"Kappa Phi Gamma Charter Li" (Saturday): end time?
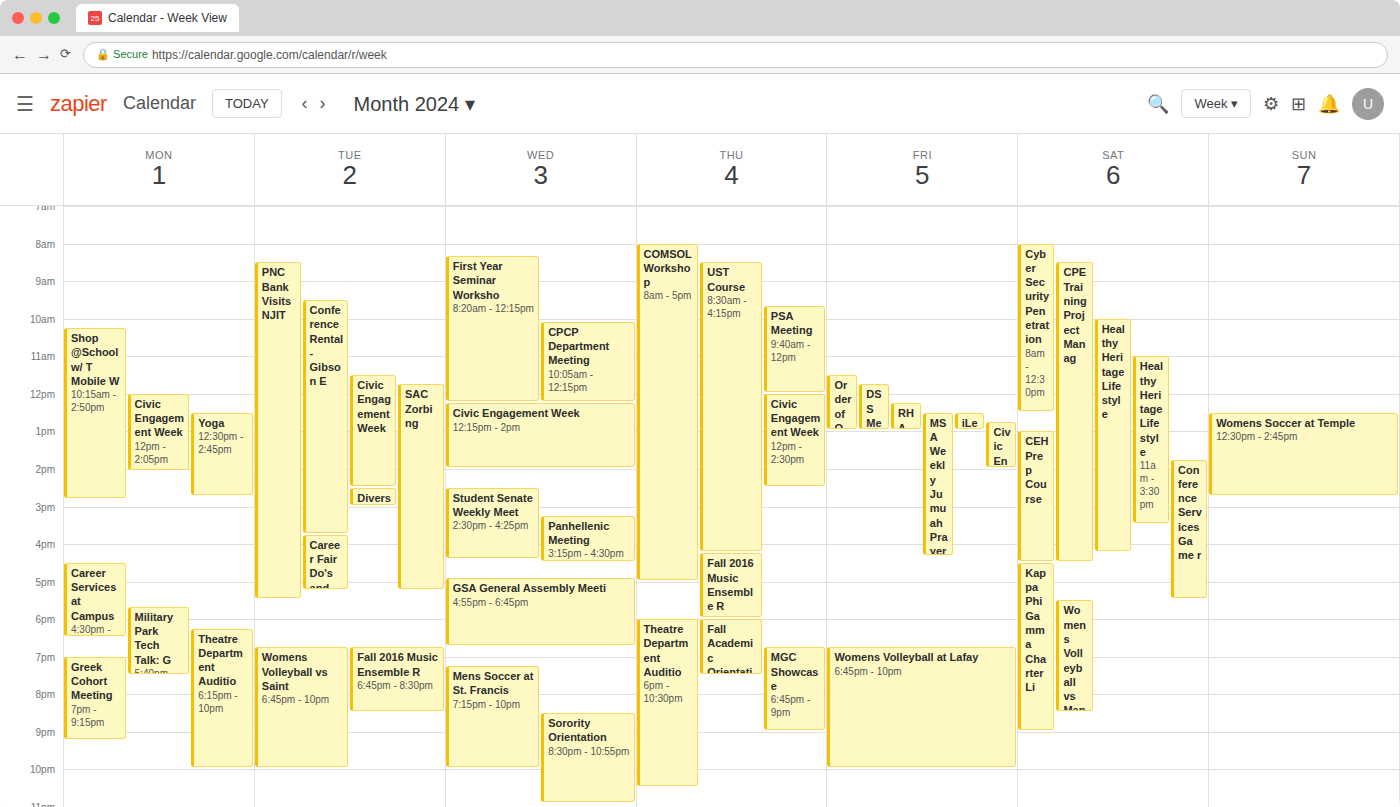
9:00 PM